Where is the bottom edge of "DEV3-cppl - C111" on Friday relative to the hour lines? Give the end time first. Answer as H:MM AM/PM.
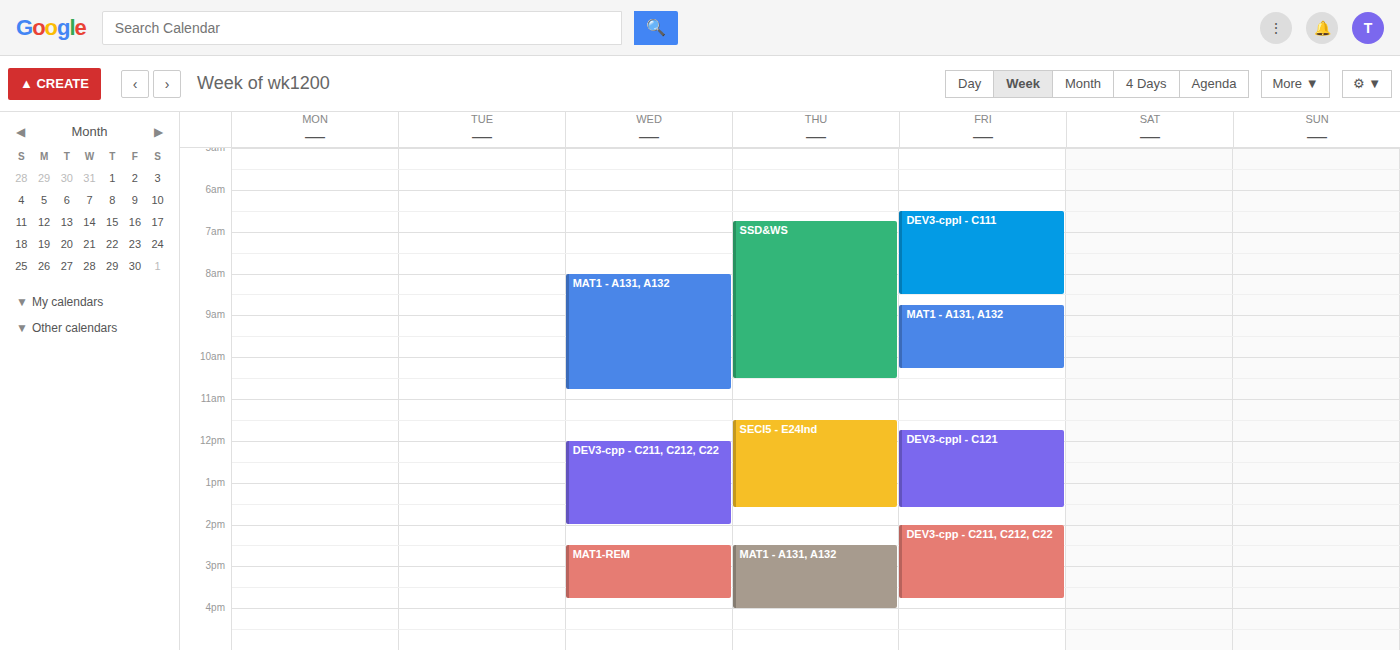
8:30 AM -- halfway between the 8 AM and 9 AM lines.